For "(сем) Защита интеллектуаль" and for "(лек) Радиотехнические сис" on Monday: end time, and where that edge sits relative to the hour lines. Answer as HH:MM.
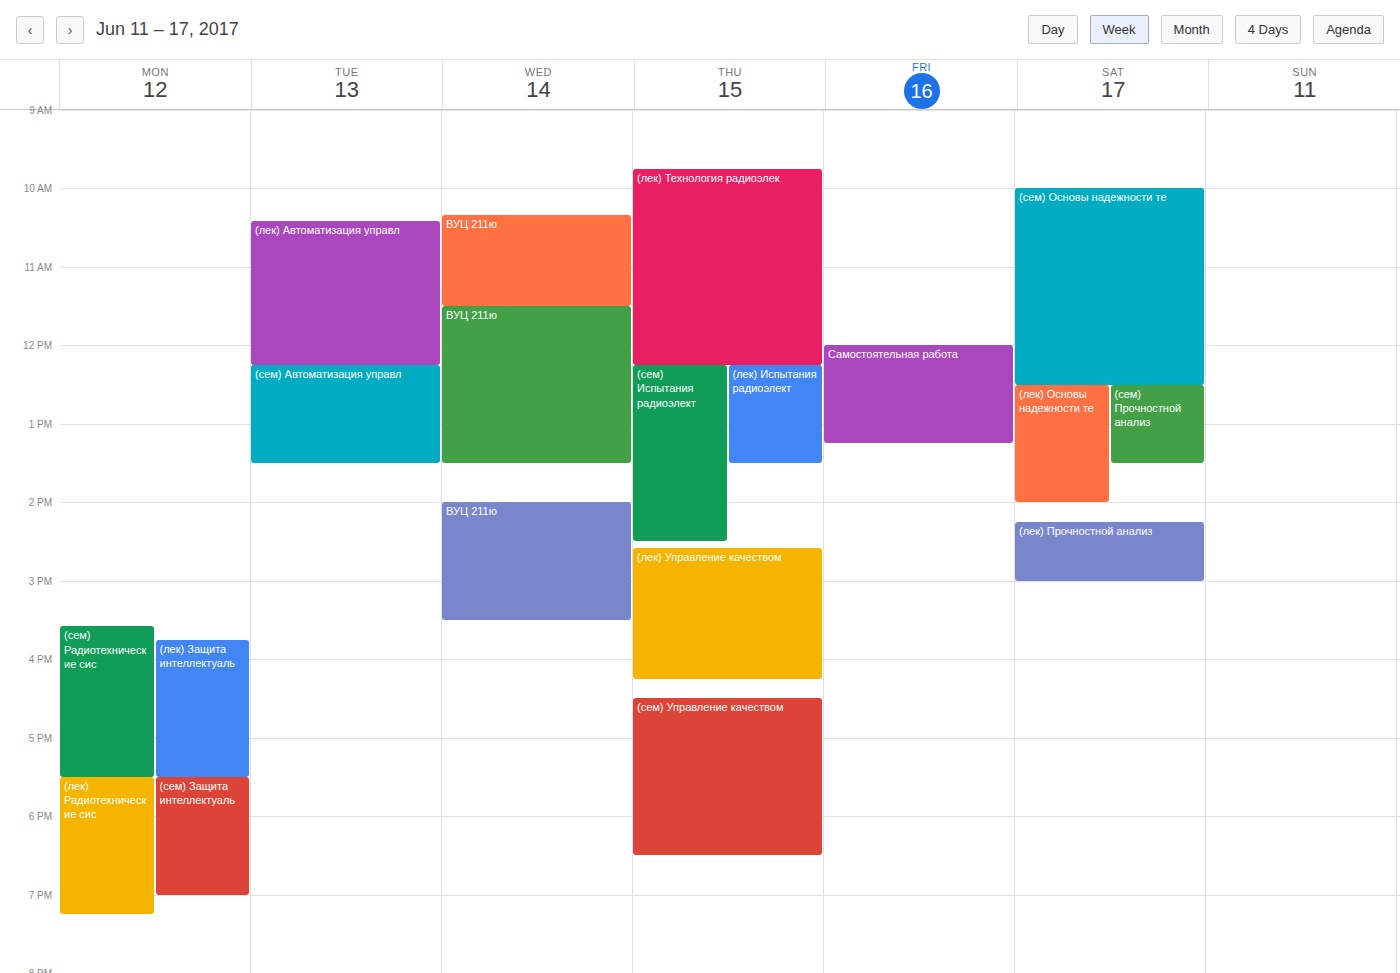
"(сем) Защита интеллектуаль": 19:00, exactly on the 19:00 line. "(лек) Радиотехнические сис": 19:15, neither: a quarter of the way from the 19:00 line to the 20:00 line.